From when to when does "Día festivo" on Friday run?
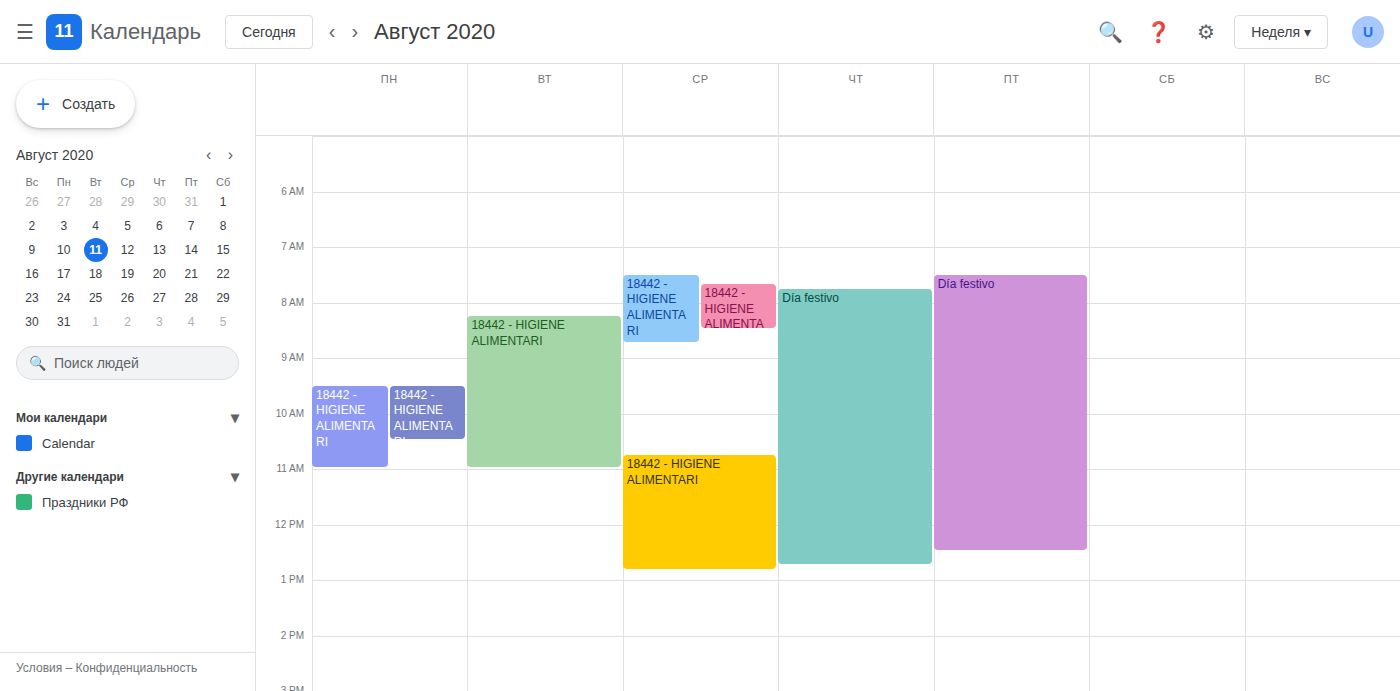
07:30 to 12:30